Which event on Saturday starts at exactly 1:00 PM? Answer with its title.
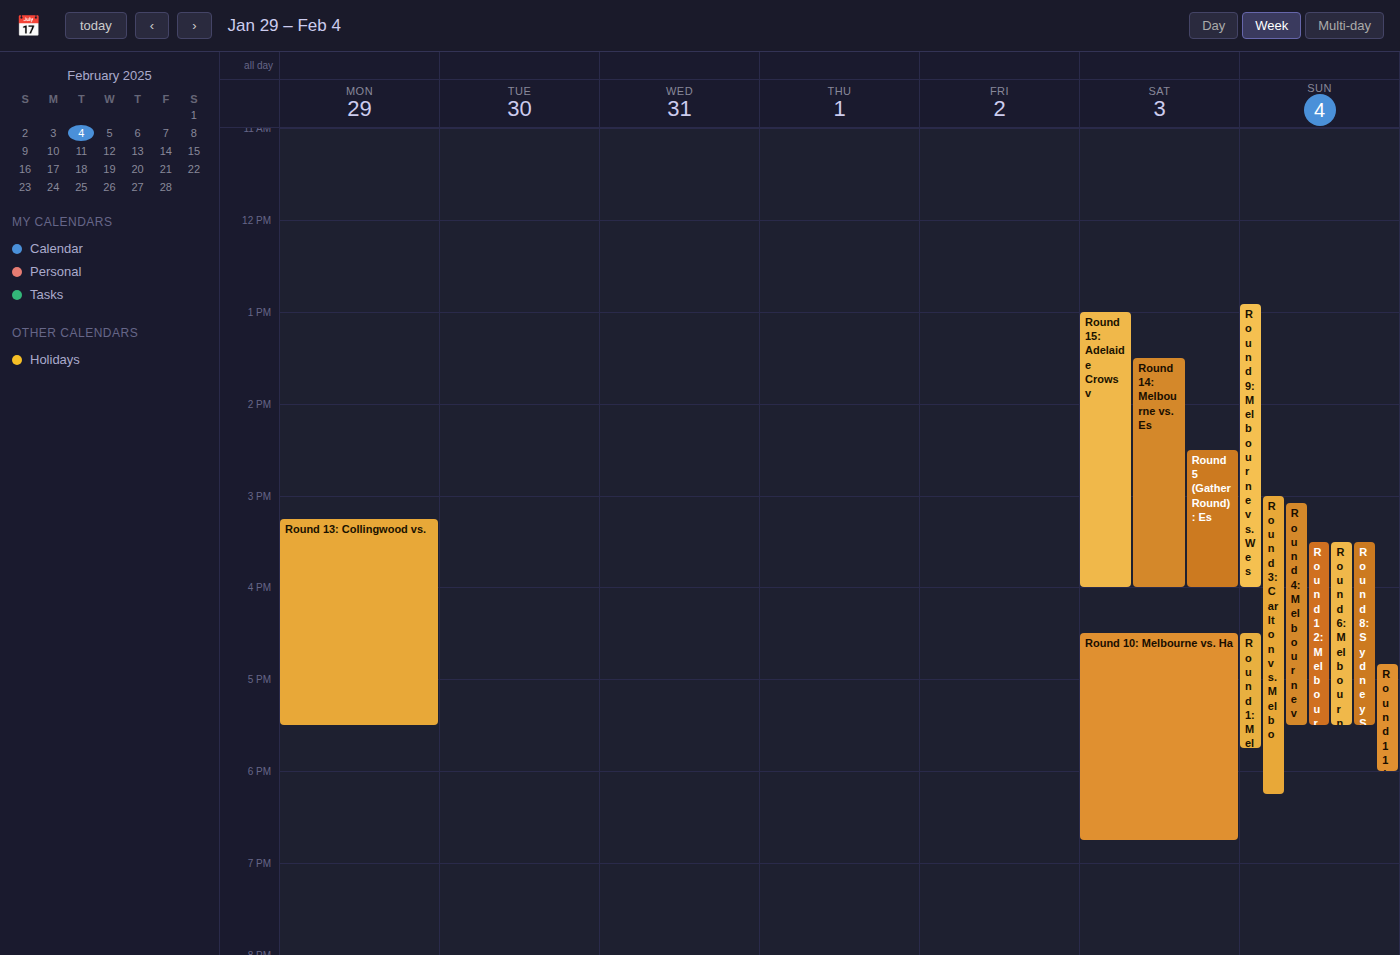
"Round 15: Adelaide Crows v"